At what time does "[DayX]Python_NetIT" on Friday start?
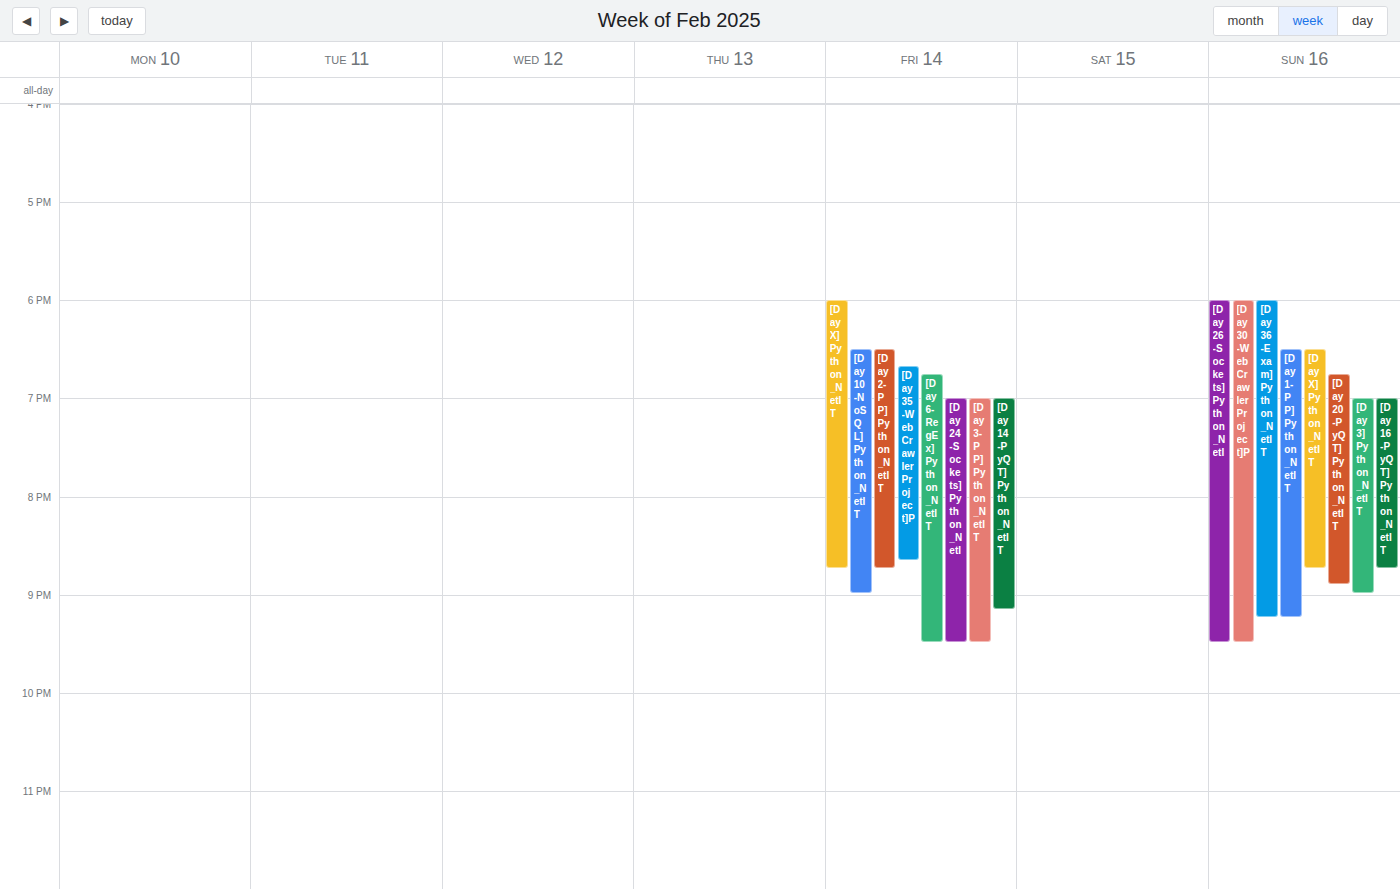
6:00 PM